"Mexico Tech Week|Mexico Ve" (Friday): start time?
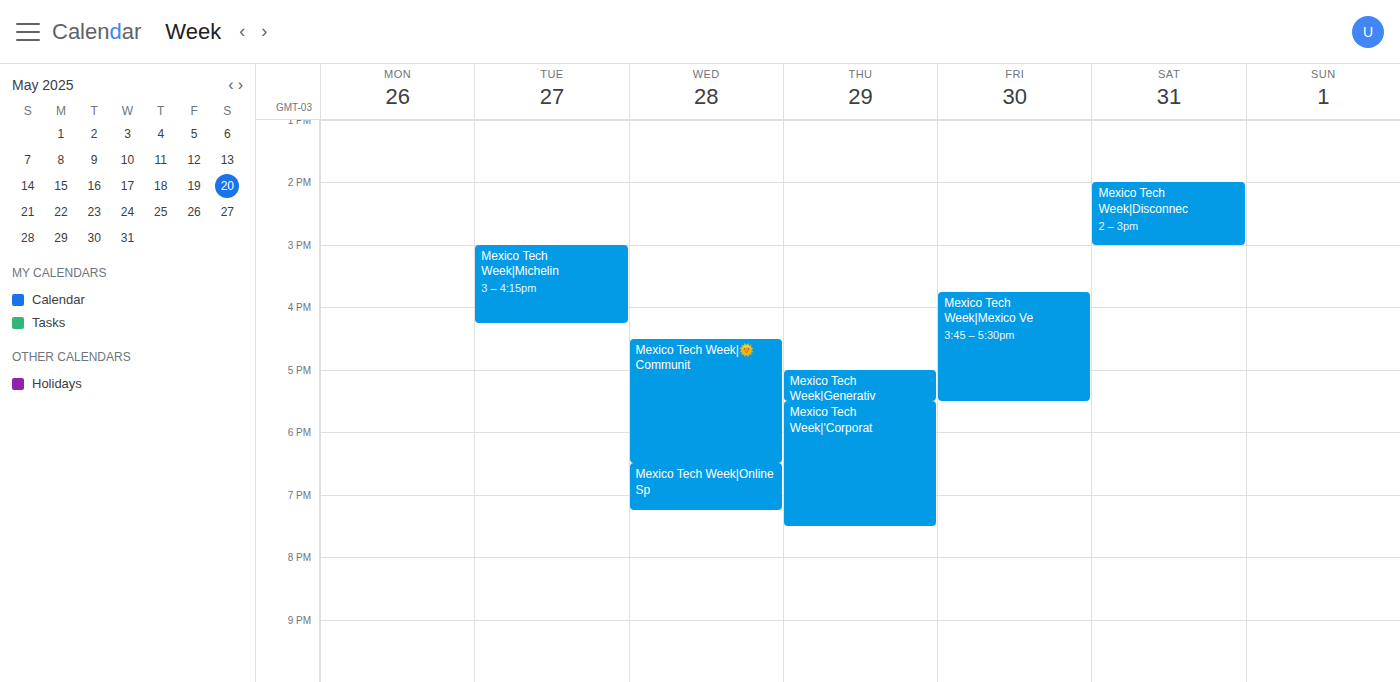
3:45 PM